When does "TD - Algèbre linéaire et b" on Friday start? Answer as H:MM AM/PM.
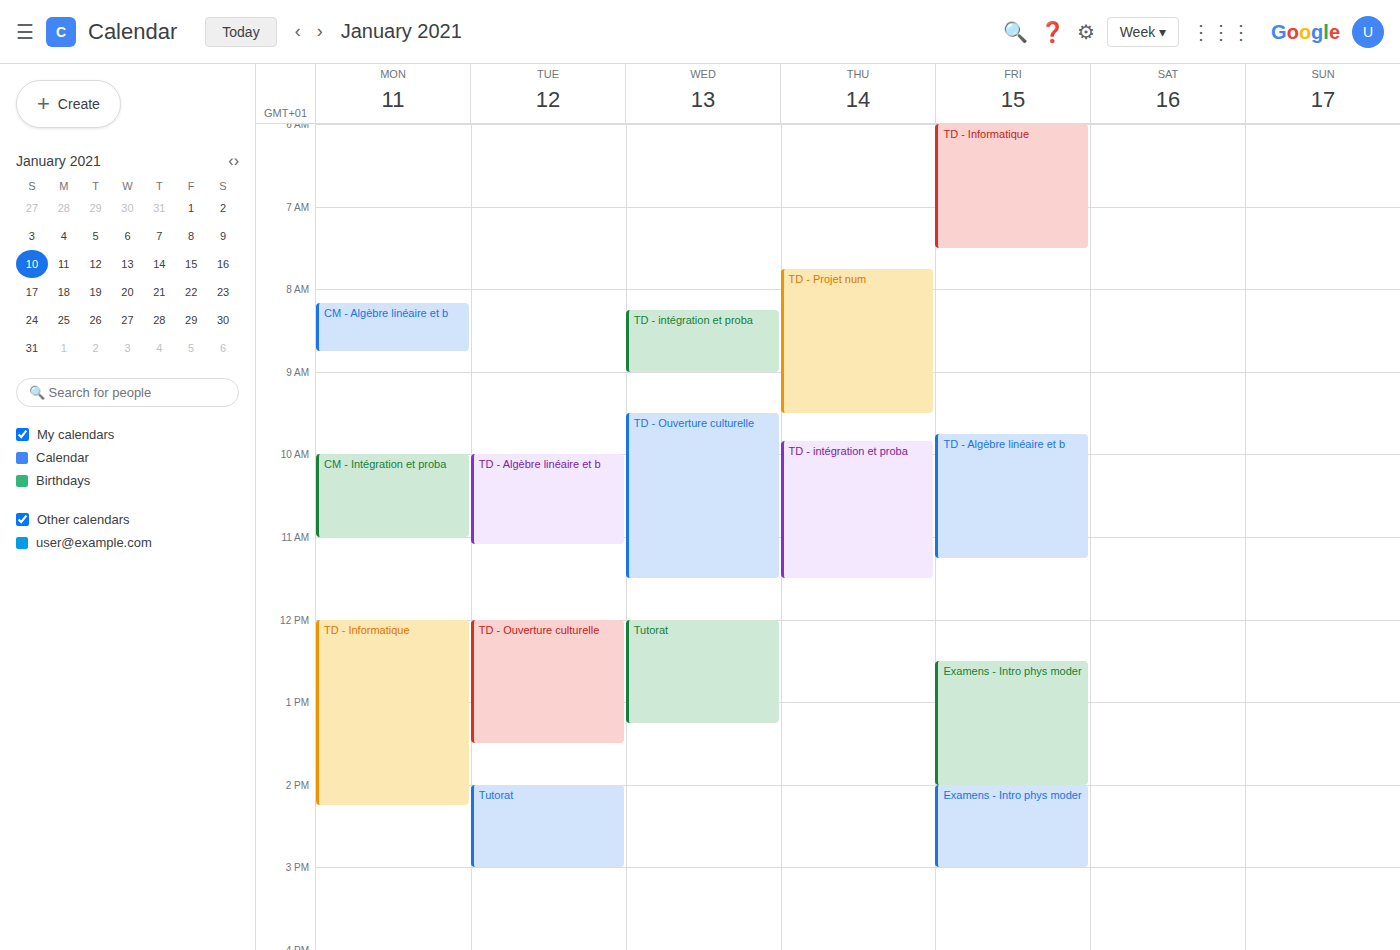
9:45 AM